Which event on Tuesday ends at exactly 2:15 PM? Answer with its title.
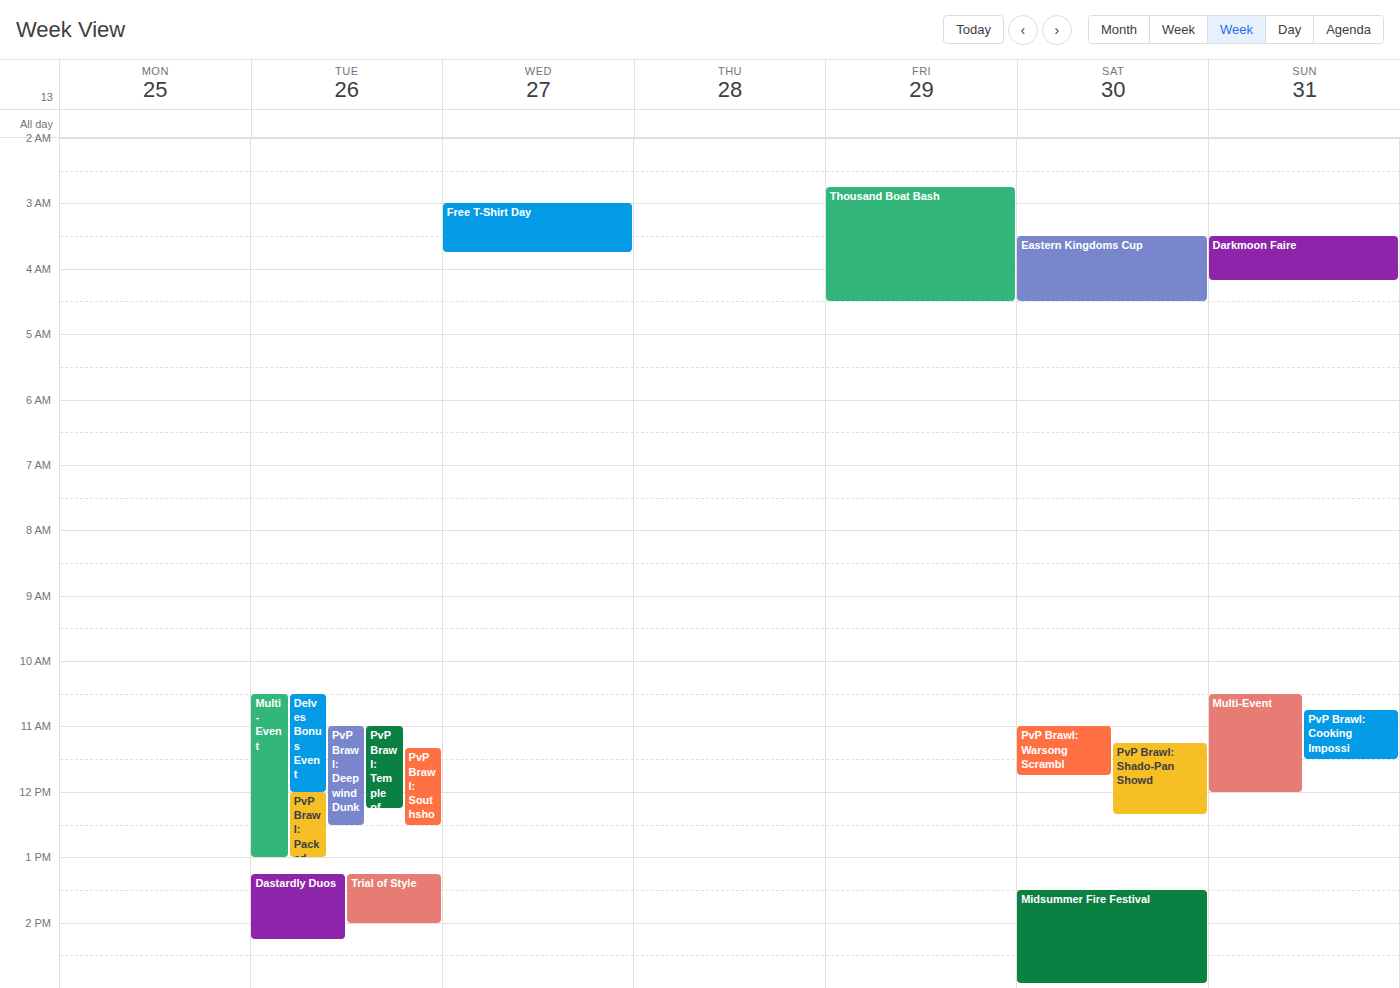
"Dastardly Duos"